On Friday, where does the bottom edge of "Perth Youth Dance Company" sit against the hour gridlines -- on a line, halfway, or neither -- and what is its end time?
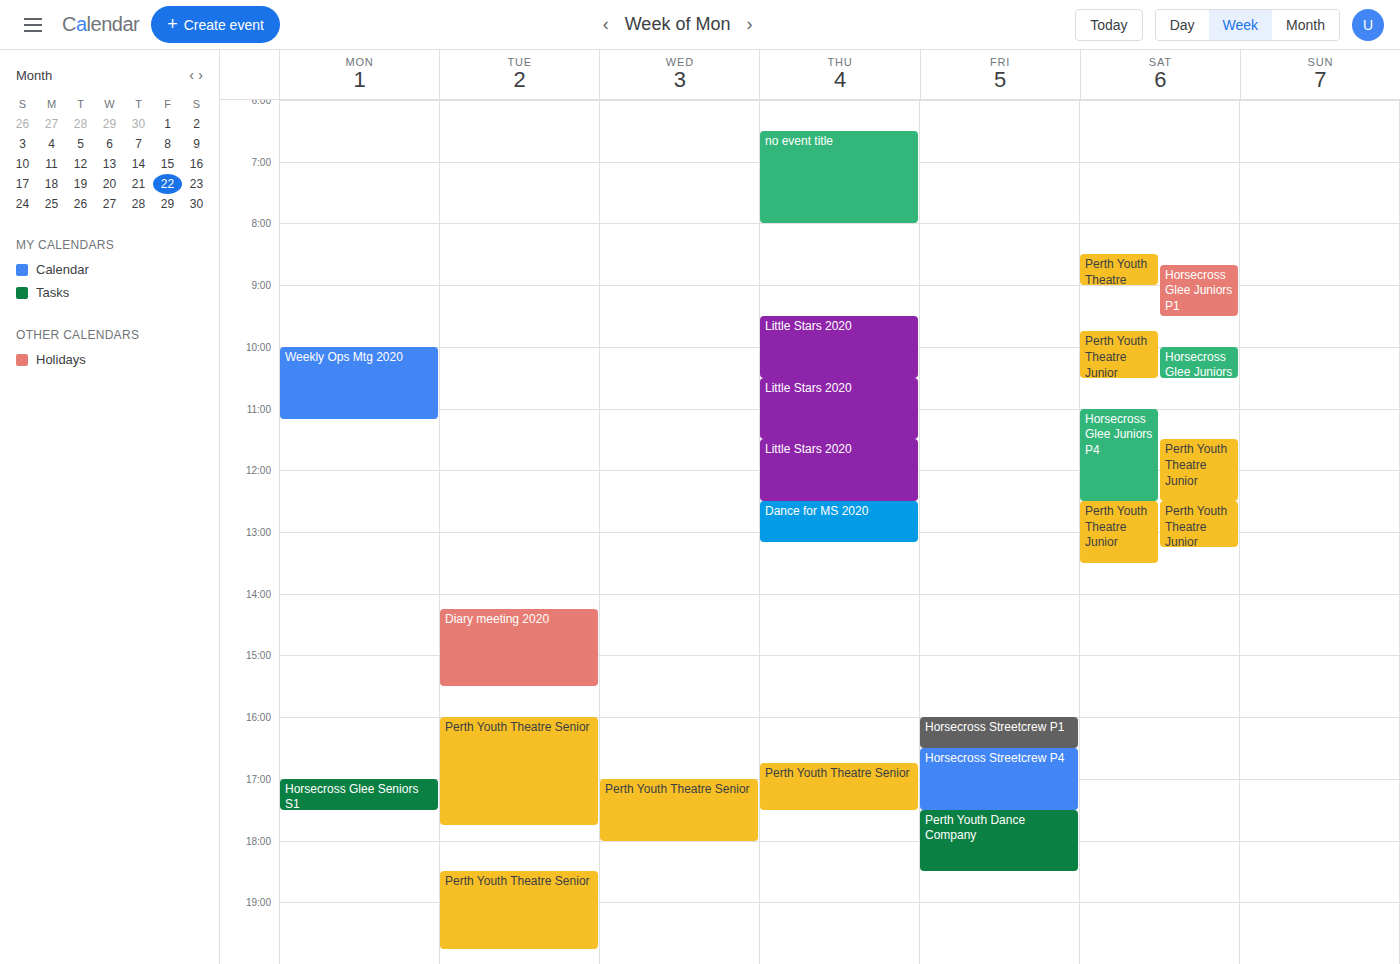
6:30 PM -- halfway between the 6 PM and 7 PM lines.